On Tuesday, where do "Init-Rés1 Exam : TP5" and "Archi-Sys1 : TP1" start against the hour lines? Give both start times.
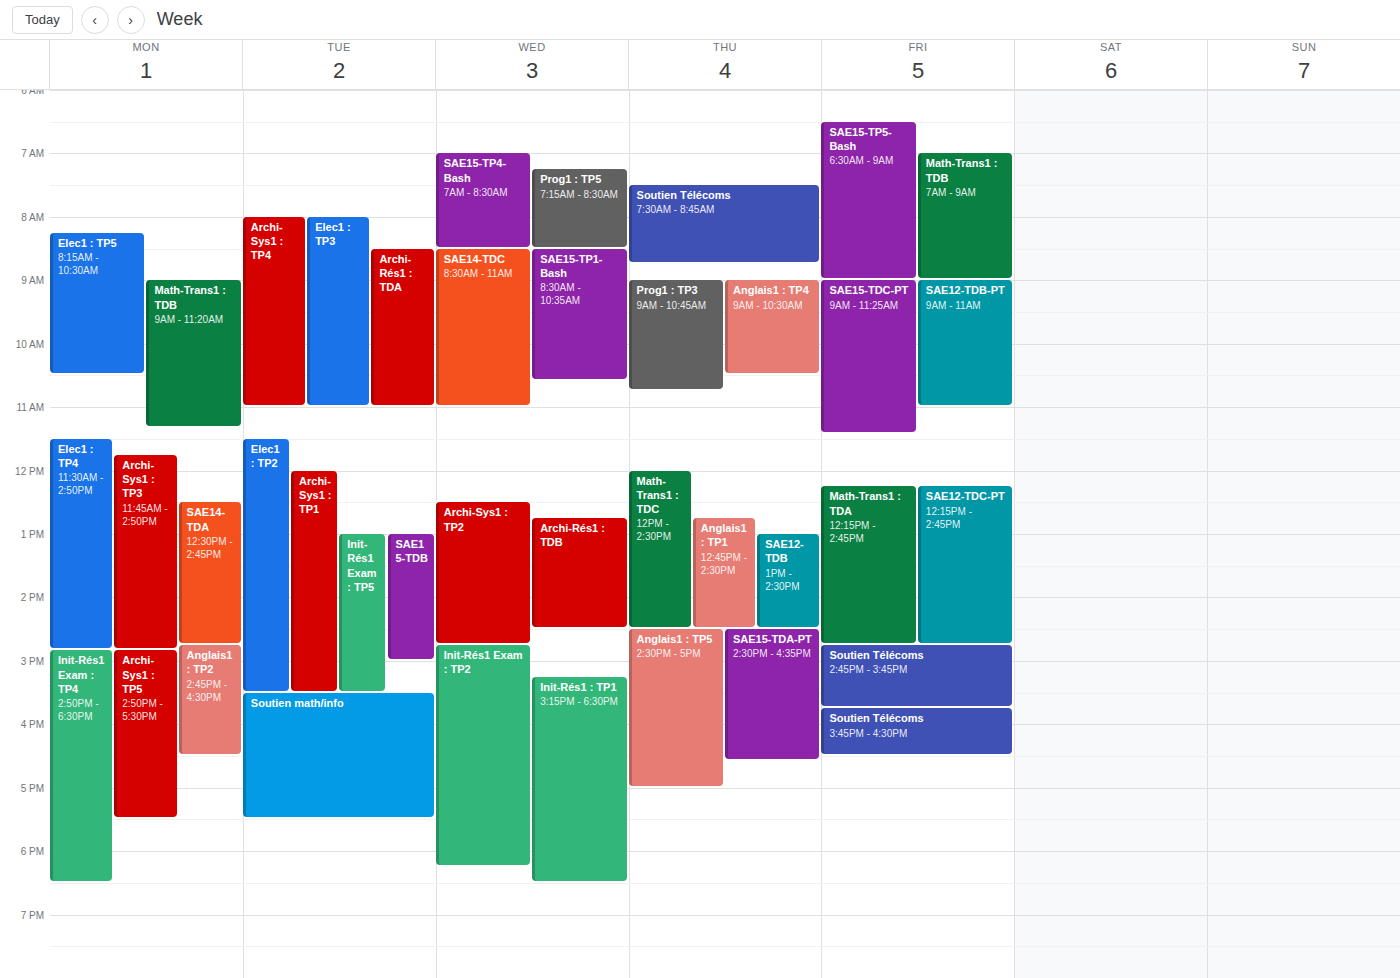
"Init-Rés1 Exam : TP5": 1:00 PM, exactly on the 1 PM line. "Archi-Sys1 : TP1": 12:00 PM, exactly on the 12 PM line.